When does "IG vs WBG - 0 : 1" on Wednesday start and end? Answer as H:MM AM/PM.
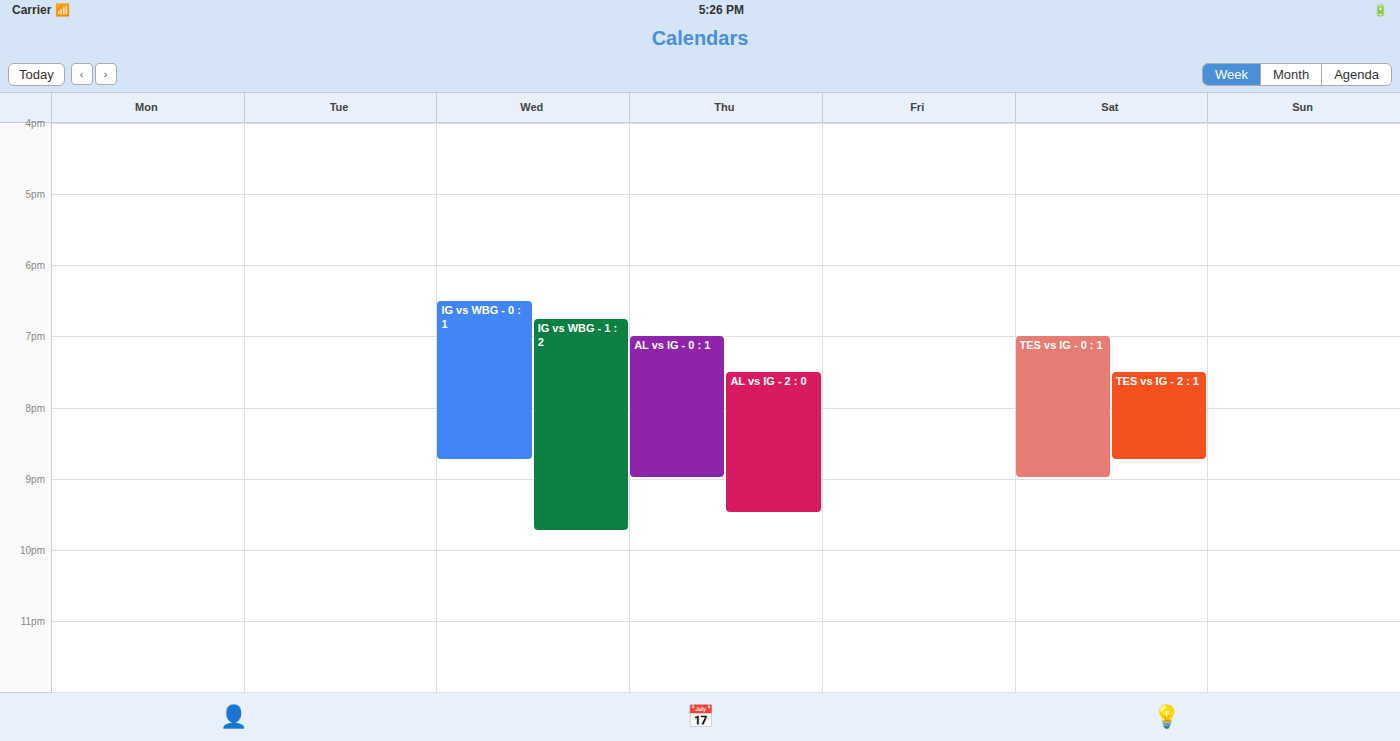
6:30 PM to 8:45 PM